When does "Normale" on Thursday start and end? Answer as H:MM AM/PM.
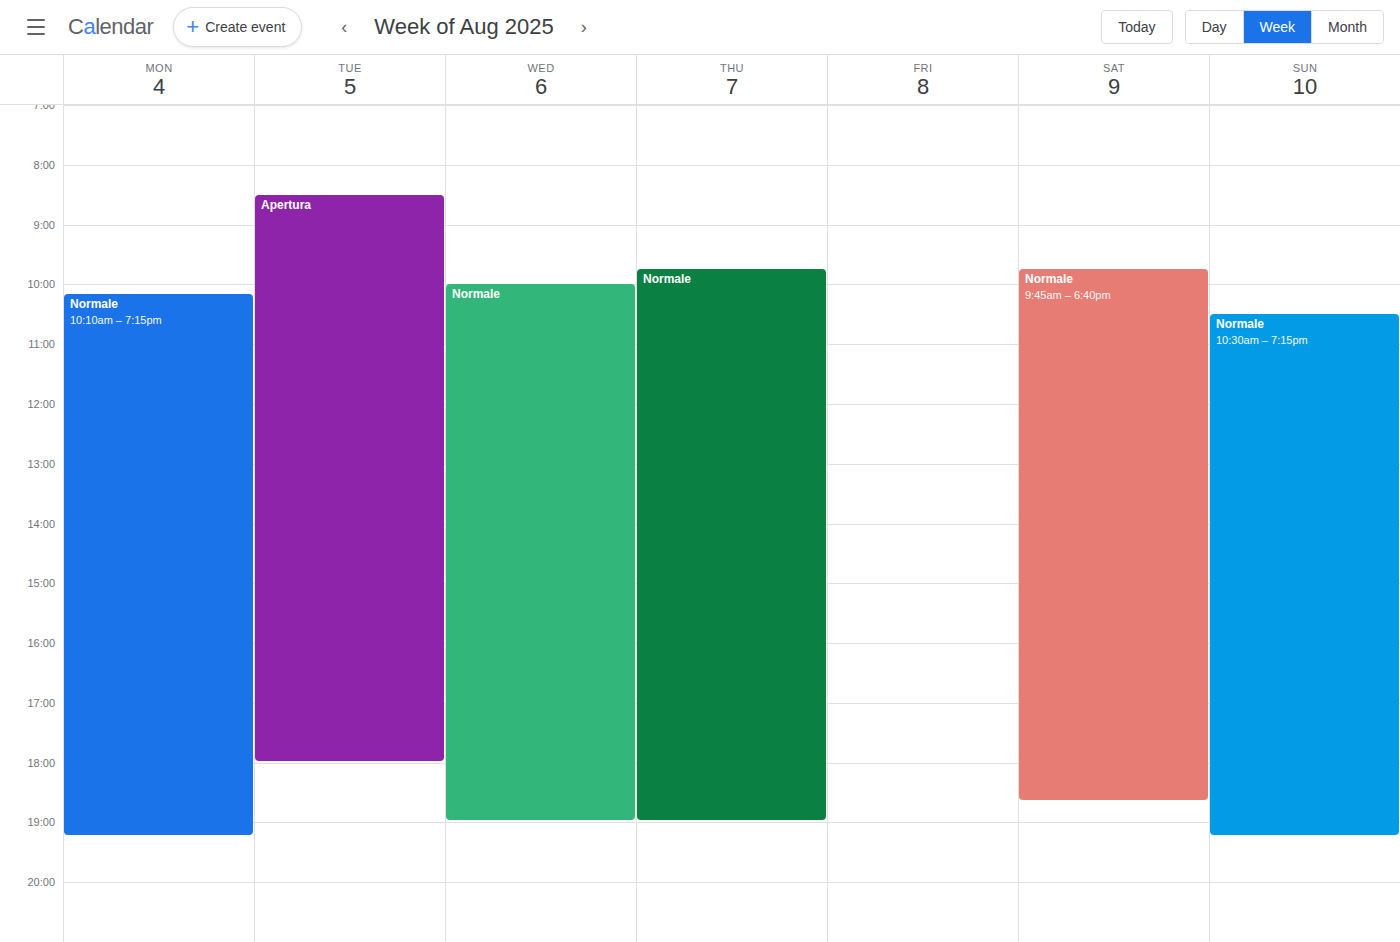
9:45 AM to 7:00 PM